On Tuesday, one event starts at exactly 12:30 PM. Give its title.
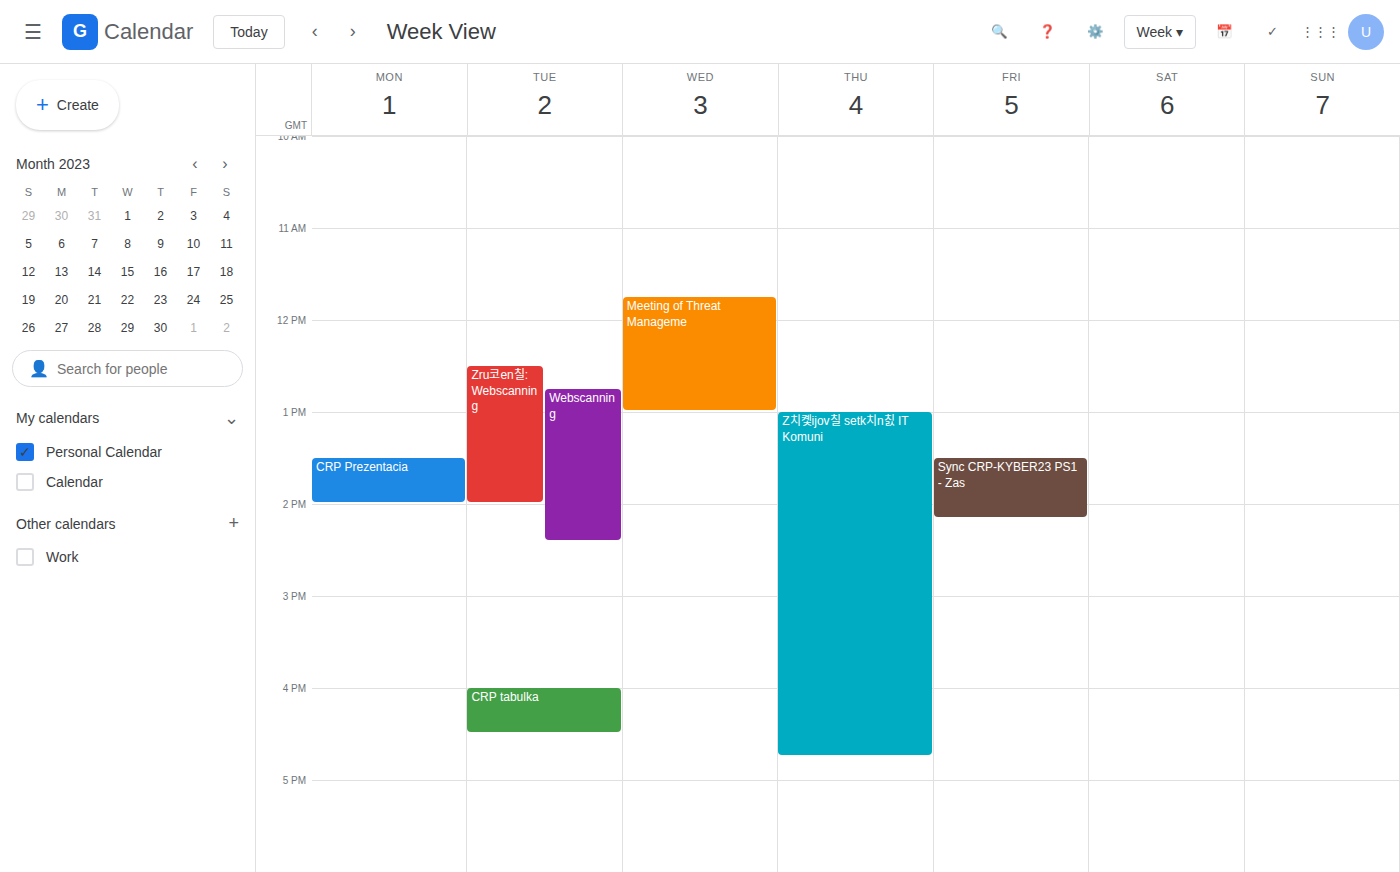
"Zru코en칠: Webscanning"